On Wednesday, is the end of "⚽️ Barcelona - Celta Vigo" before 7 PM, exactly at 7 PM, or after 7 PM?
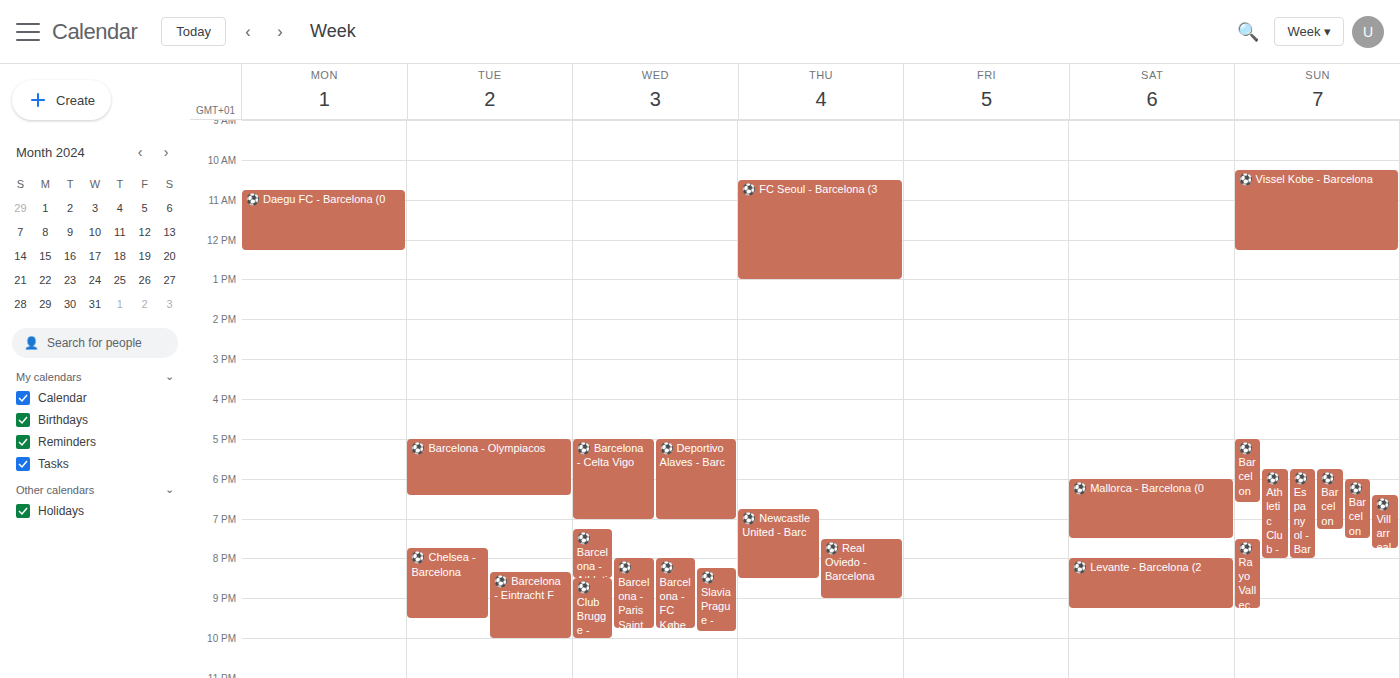
7:00 PM -- exactly at 7 PM, on the 7 PM line.